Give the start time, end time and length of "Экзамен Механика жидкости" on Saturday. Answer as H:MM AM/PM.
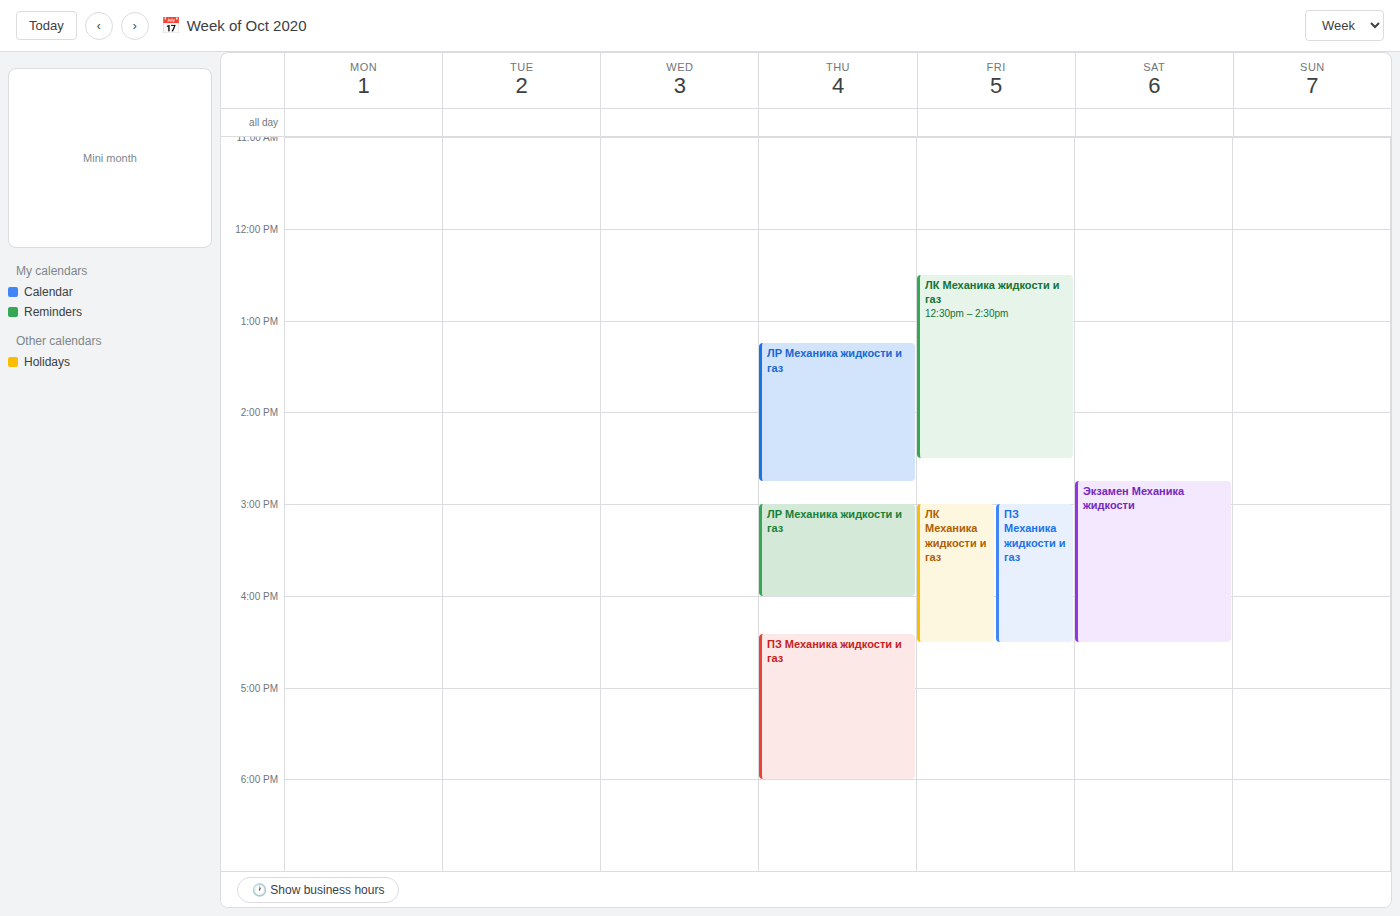
2:45 PM to 4:30 PM, 1 hour 45 minutes